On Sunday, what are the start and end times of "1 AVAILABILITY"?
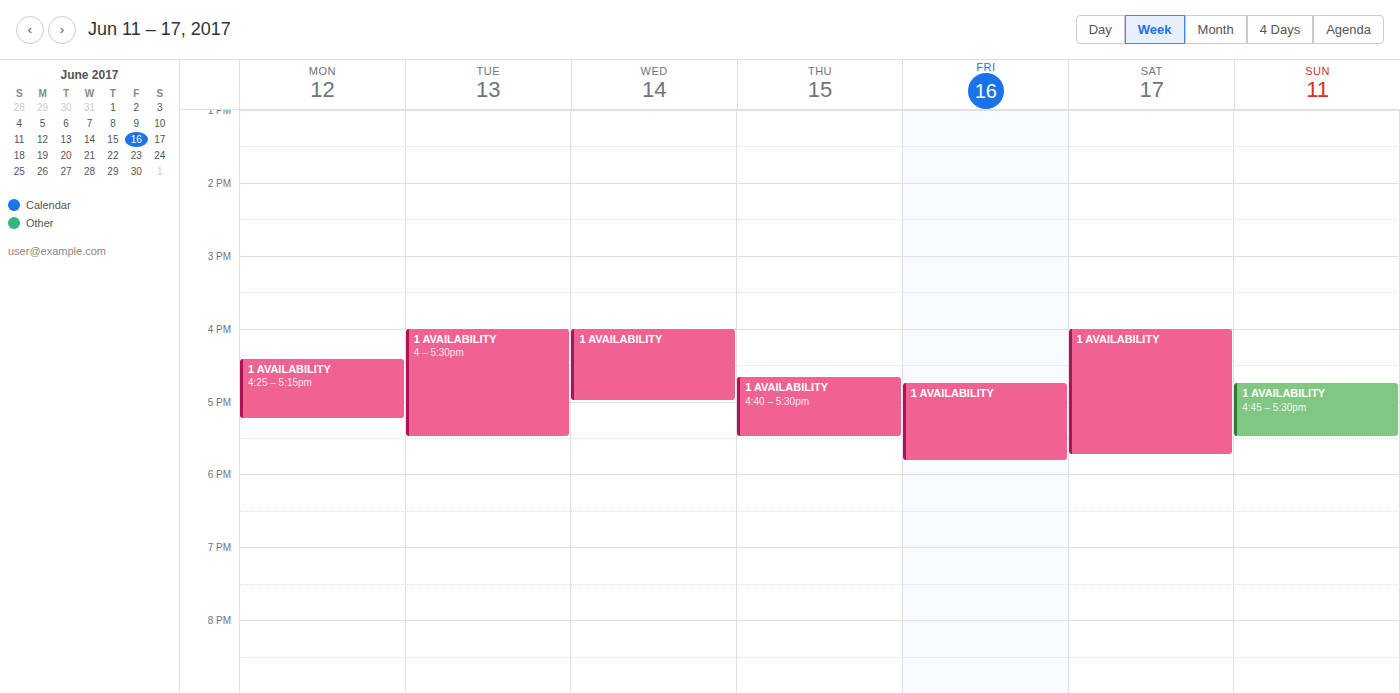
4:45 PM to 5:30 PM